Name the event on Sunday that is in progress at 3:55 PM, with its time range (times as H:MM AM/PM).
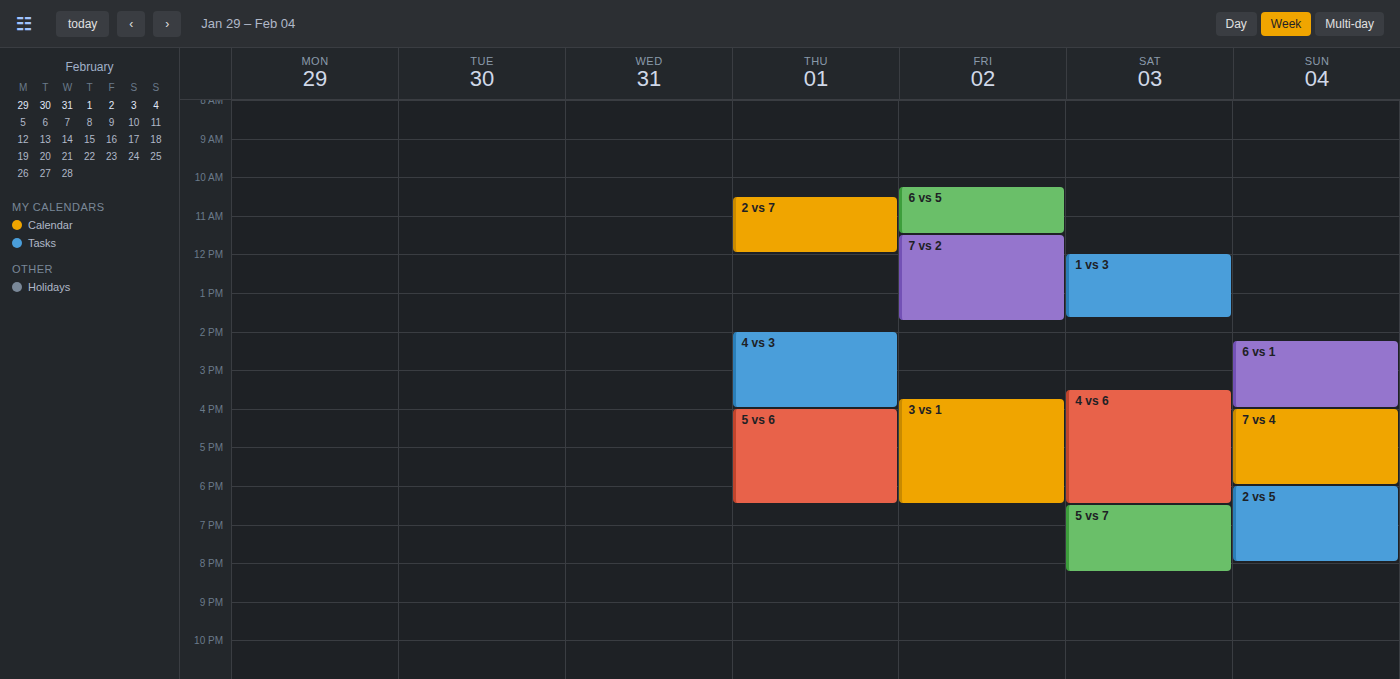
"6 vs 1", 2:15 PM to 4:00 PM